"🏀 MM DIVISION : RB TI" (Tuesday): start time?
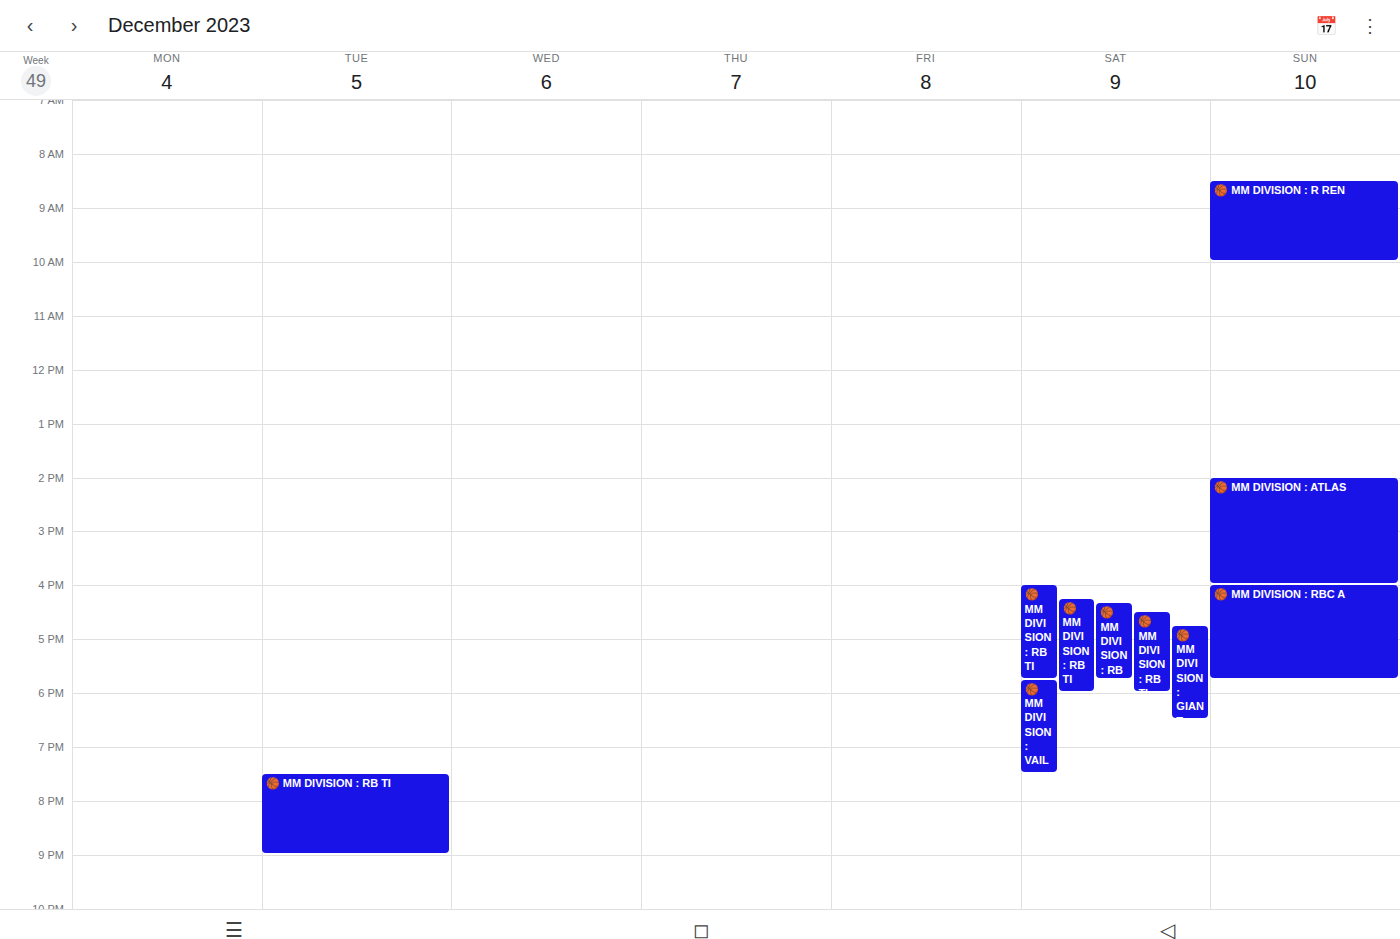
19:30